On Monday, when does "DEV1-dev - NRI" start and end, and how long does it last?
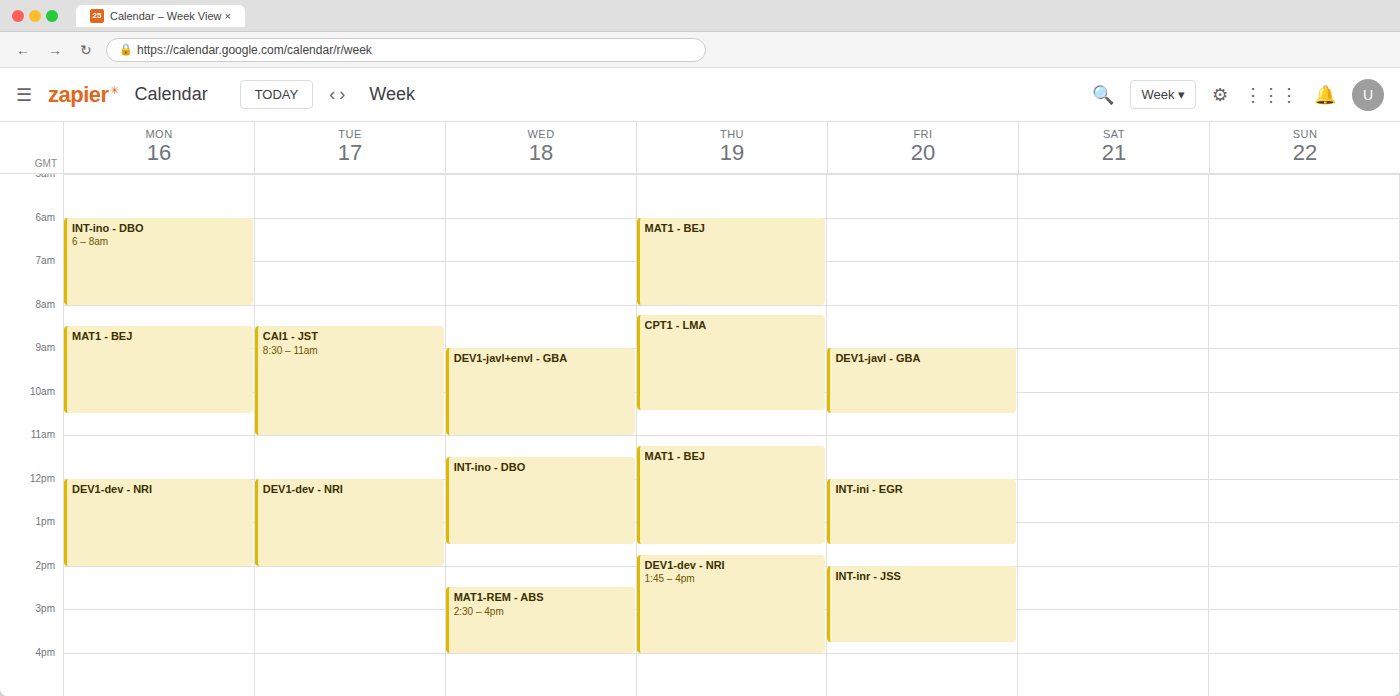
12:00 PM to 2:00 PM, 2 hours